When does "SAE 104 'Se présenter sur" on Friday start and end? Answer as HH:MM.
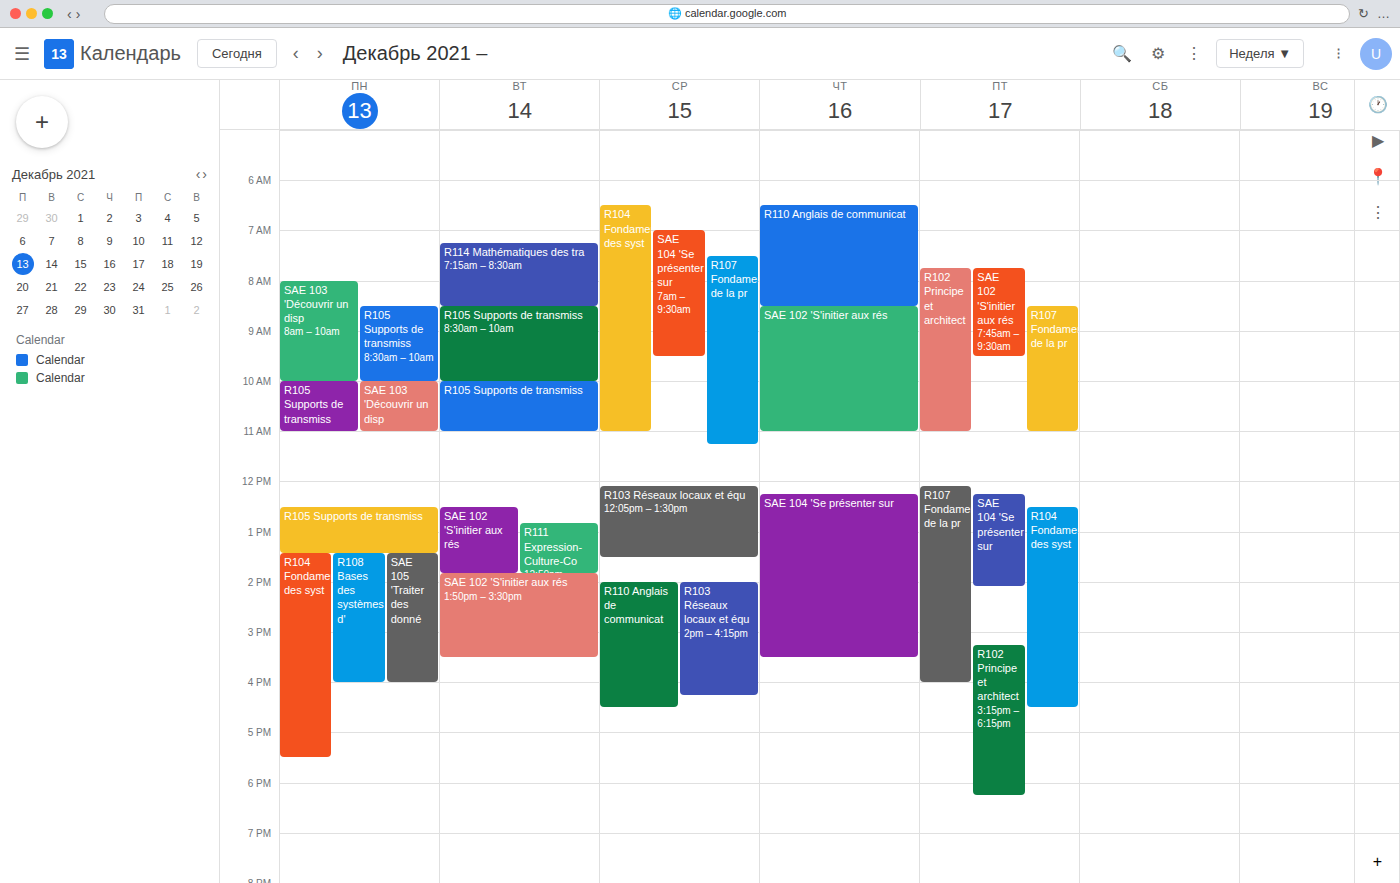
12:15 to 14:05